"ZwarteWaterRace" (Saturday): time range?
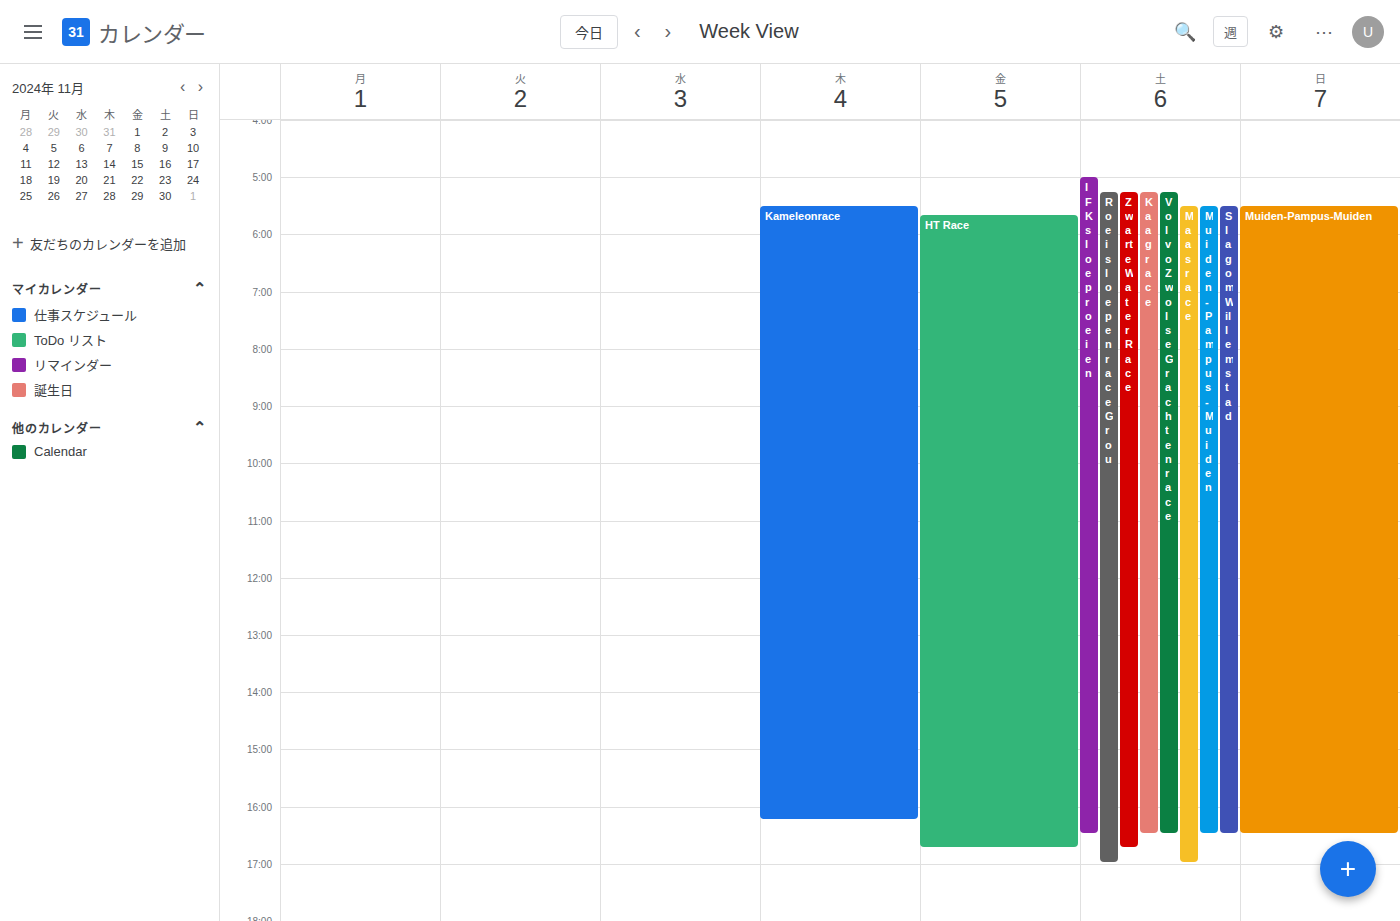
05:15 to 16:45